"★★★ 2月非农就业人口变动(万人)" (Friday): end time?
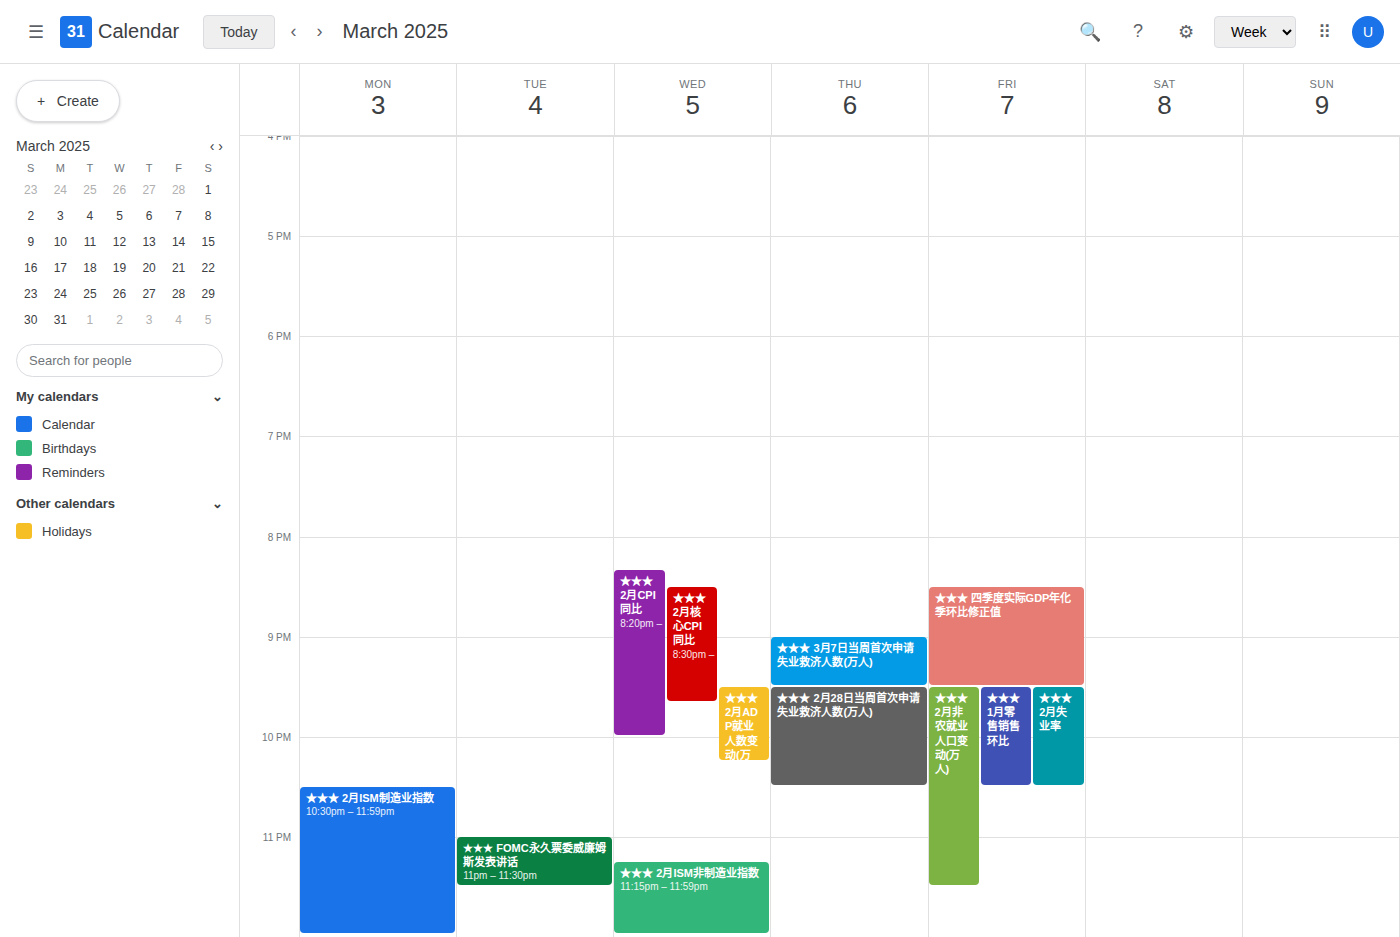
23:30